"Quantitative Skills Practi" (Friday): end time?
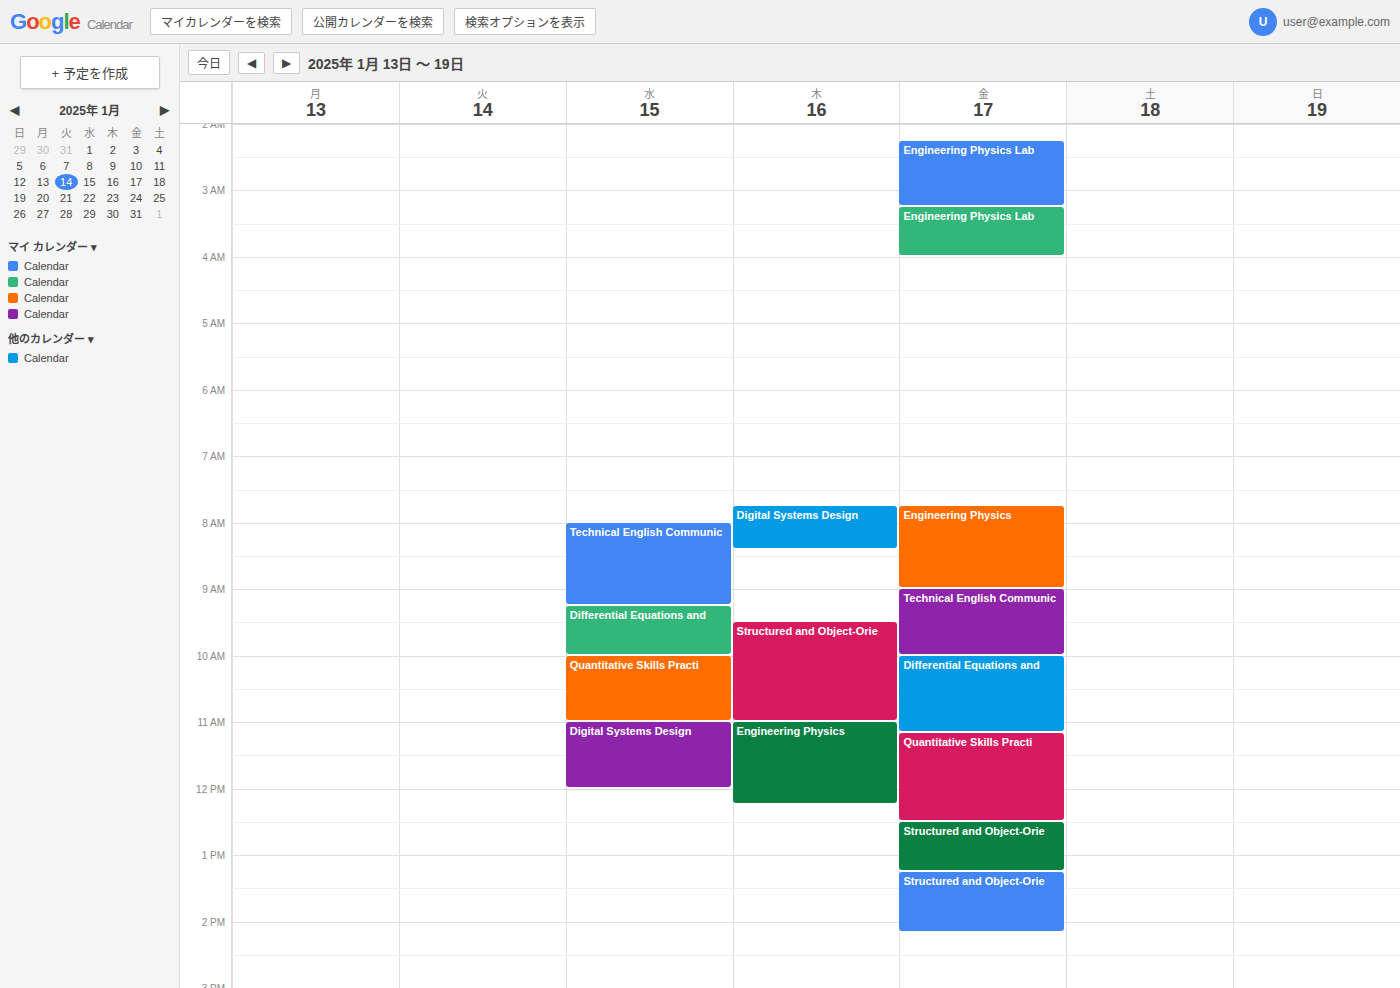
12:30